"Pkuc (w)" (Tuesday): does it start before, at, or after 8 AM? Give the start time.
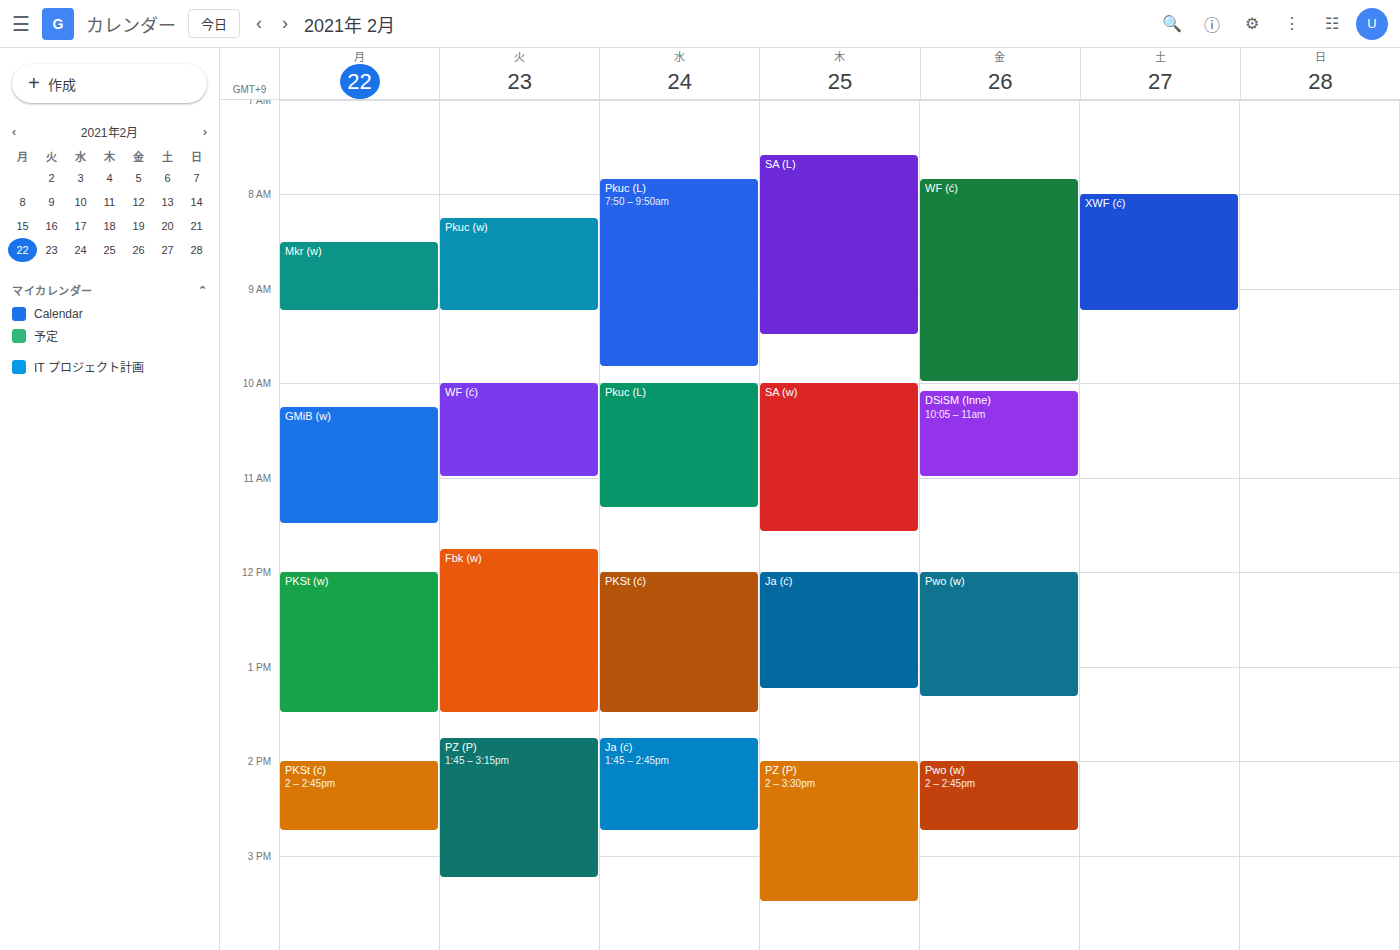
8:15 AM -- after 8 AM, 15 minutes below the 8 AM line.